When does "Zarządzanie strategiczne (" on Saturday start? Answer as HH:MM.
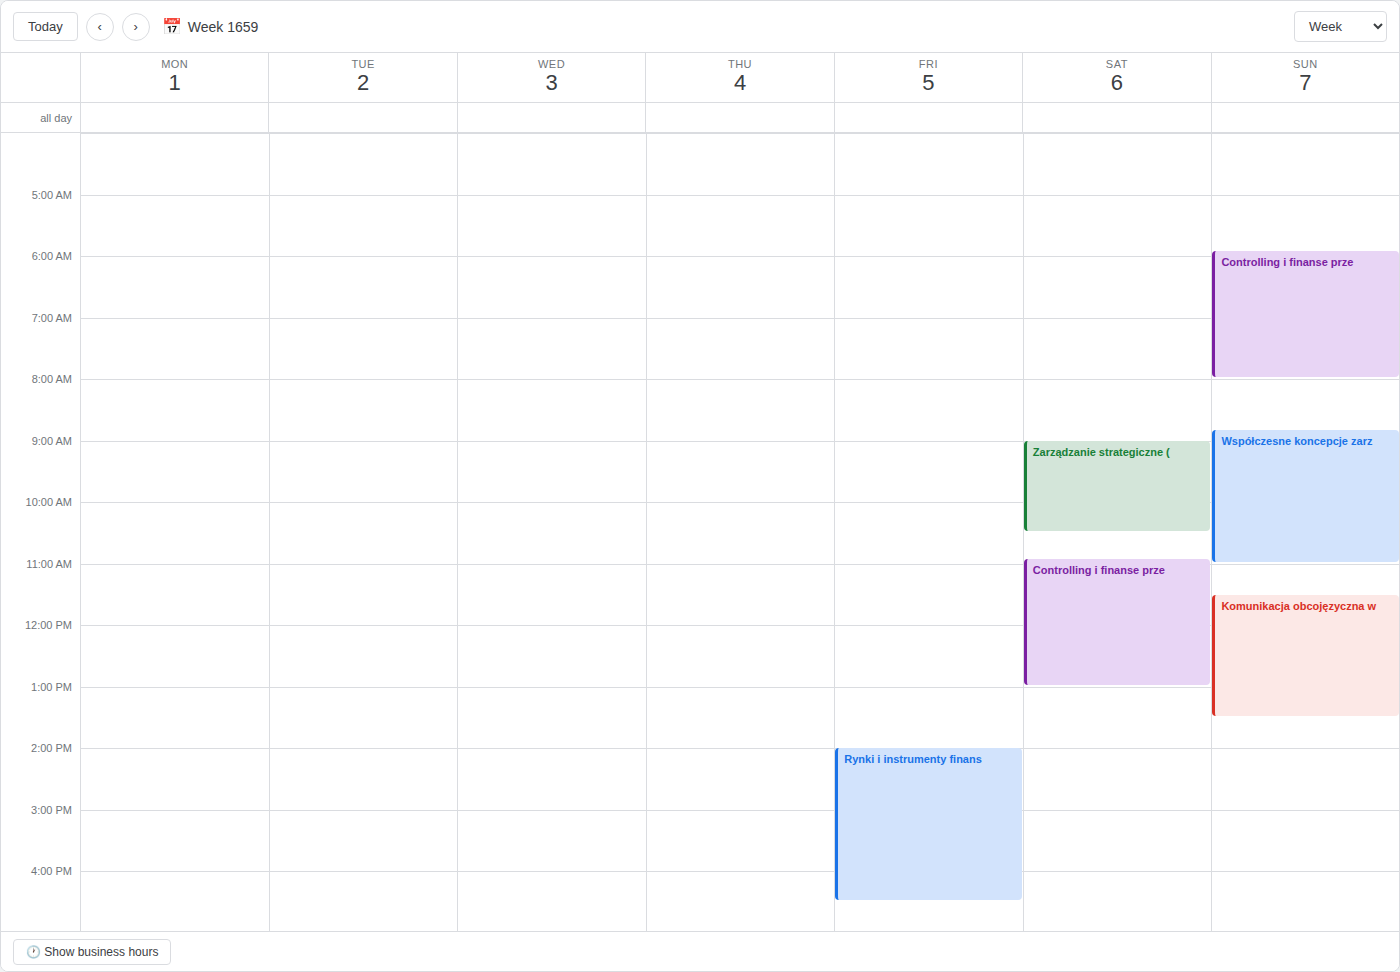
09:00